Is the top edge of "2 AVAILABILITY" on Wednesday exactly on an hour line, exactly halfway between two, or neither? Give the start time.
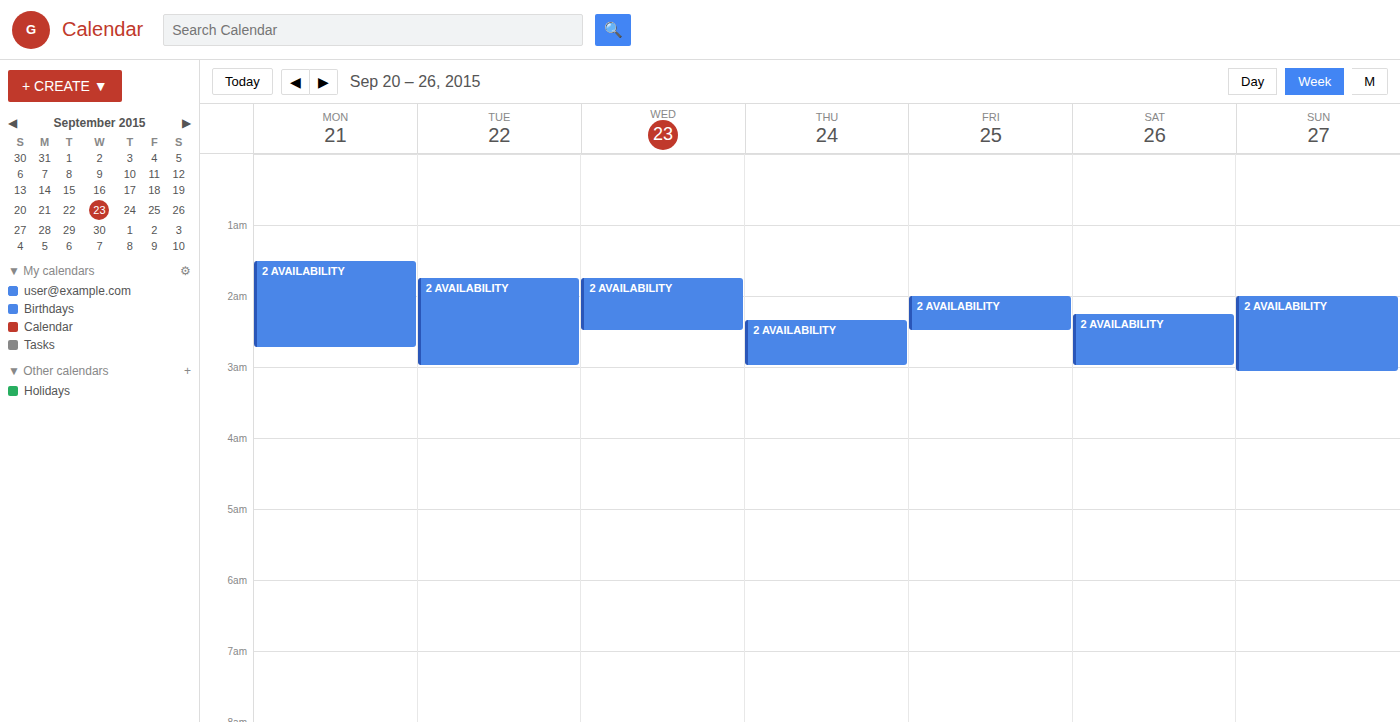
1:45 AM -- neither: three quarters of the way from the 1 AM line to the 2 AM line.